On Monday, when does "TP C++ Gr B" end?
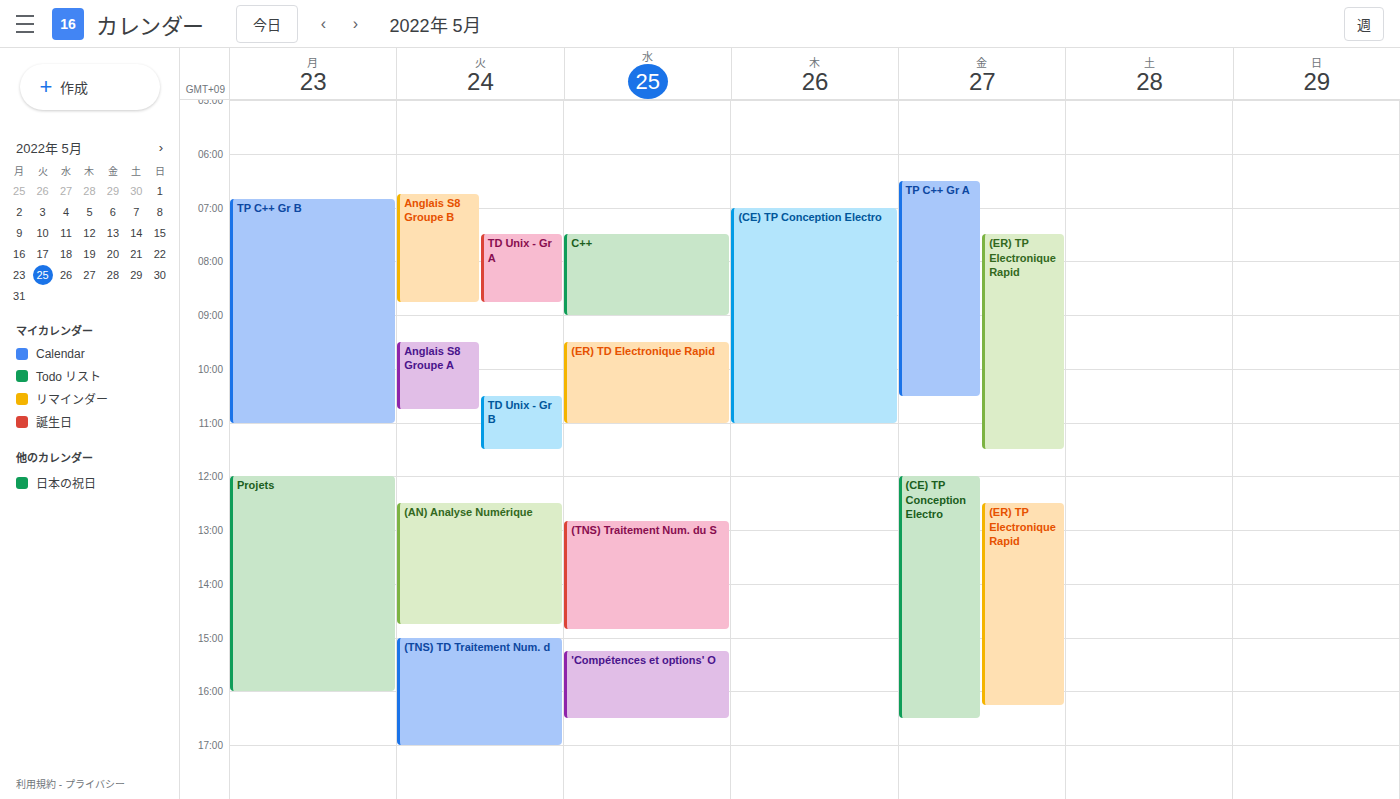
11:00 AM